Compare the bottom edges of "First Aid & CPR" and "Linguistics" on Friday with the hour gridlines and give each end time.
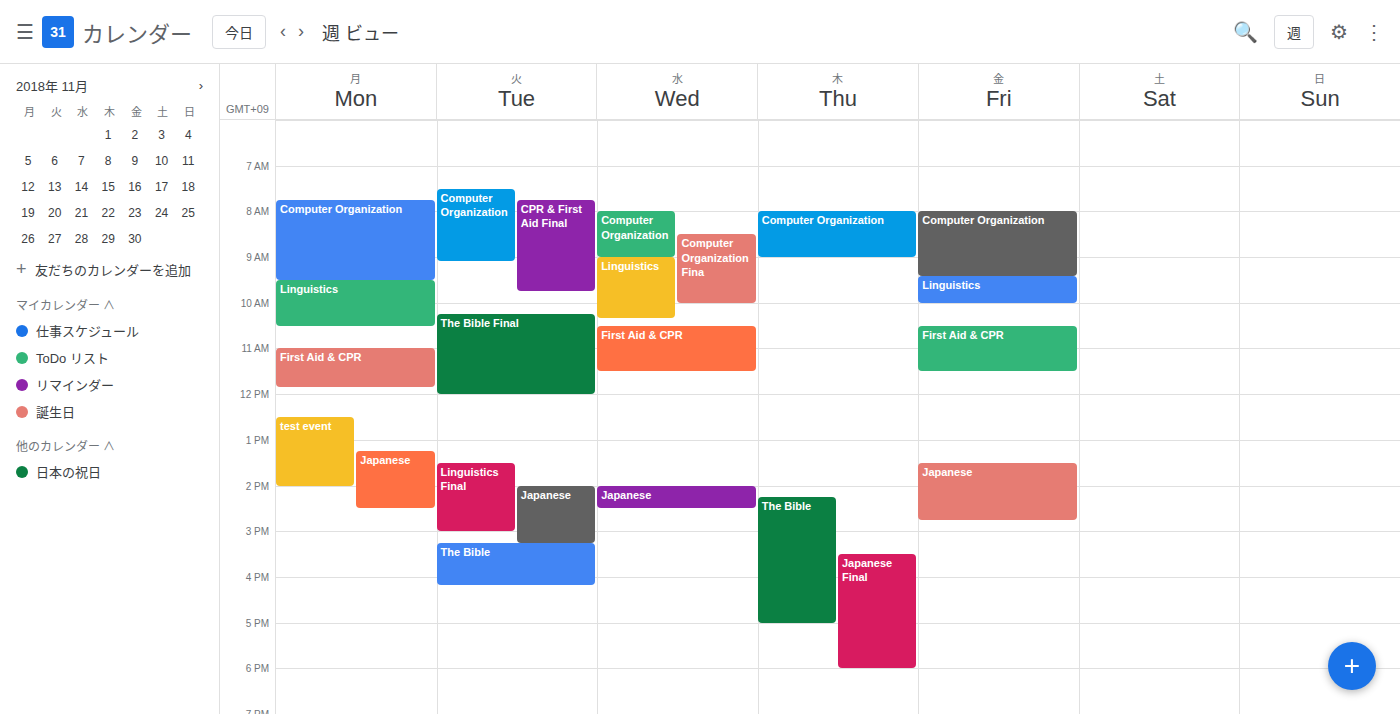
"First Aid & CPR": 11:30 AM, halfway between the 11 AM and 12 PM lines. "Linguistics": 10:00 AM, exactly on the 10 AM line.